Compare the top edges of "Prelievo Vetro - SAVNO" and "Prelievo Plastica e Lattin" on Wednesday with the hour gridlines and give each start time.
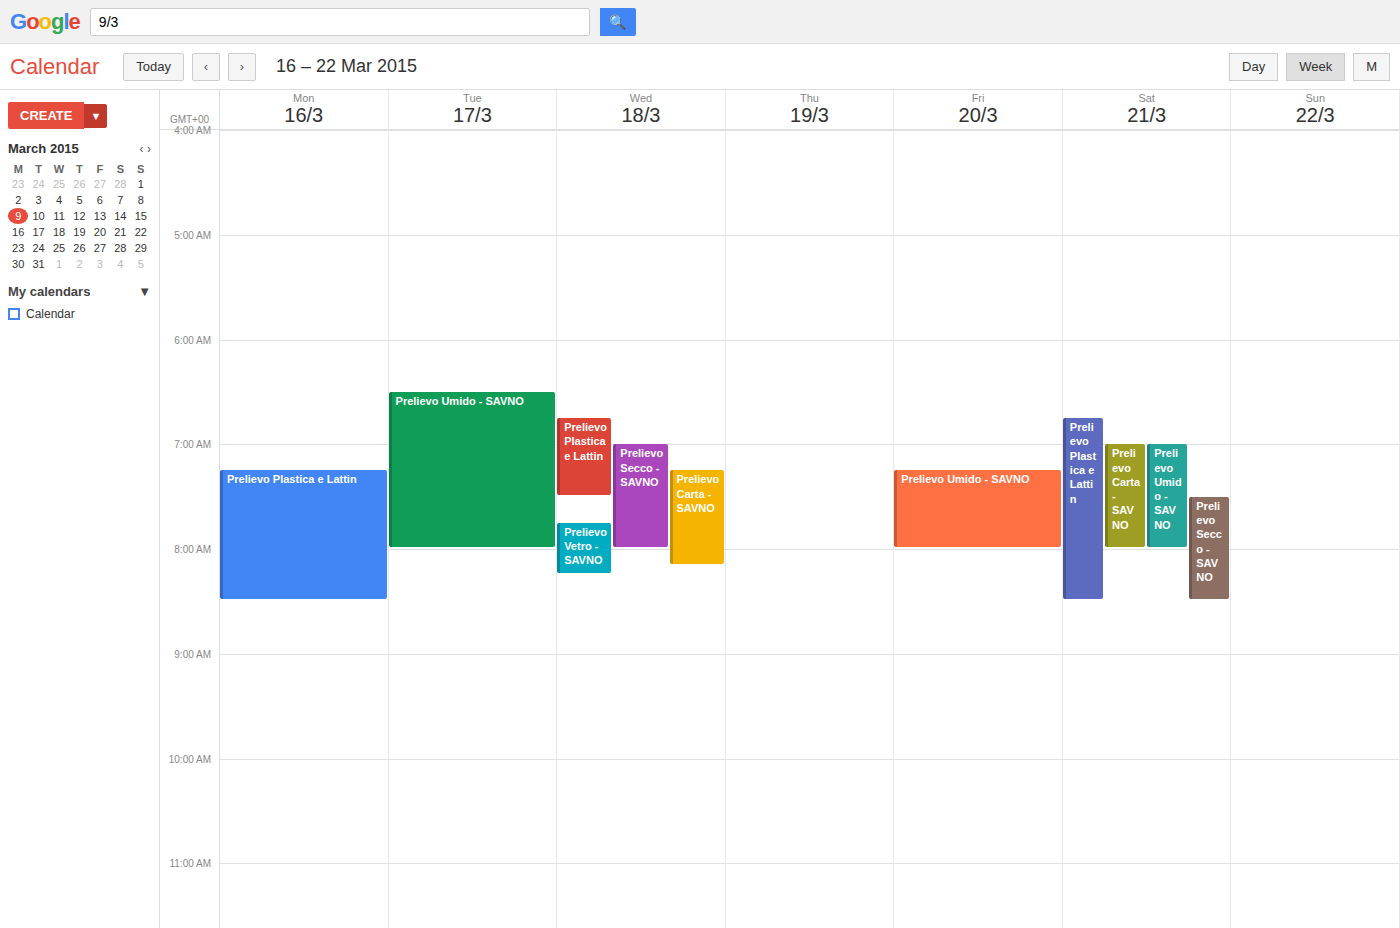
"Prelievo Vetro - SAVNO": 7:45 AM, neither: three quarters of the way from the 7 AM line to the 8 AM line. "Prelievo Plastica e Lattin": 6:45 AM, neither: three quarters of the way from the 6 AM line to the 7 AM line.